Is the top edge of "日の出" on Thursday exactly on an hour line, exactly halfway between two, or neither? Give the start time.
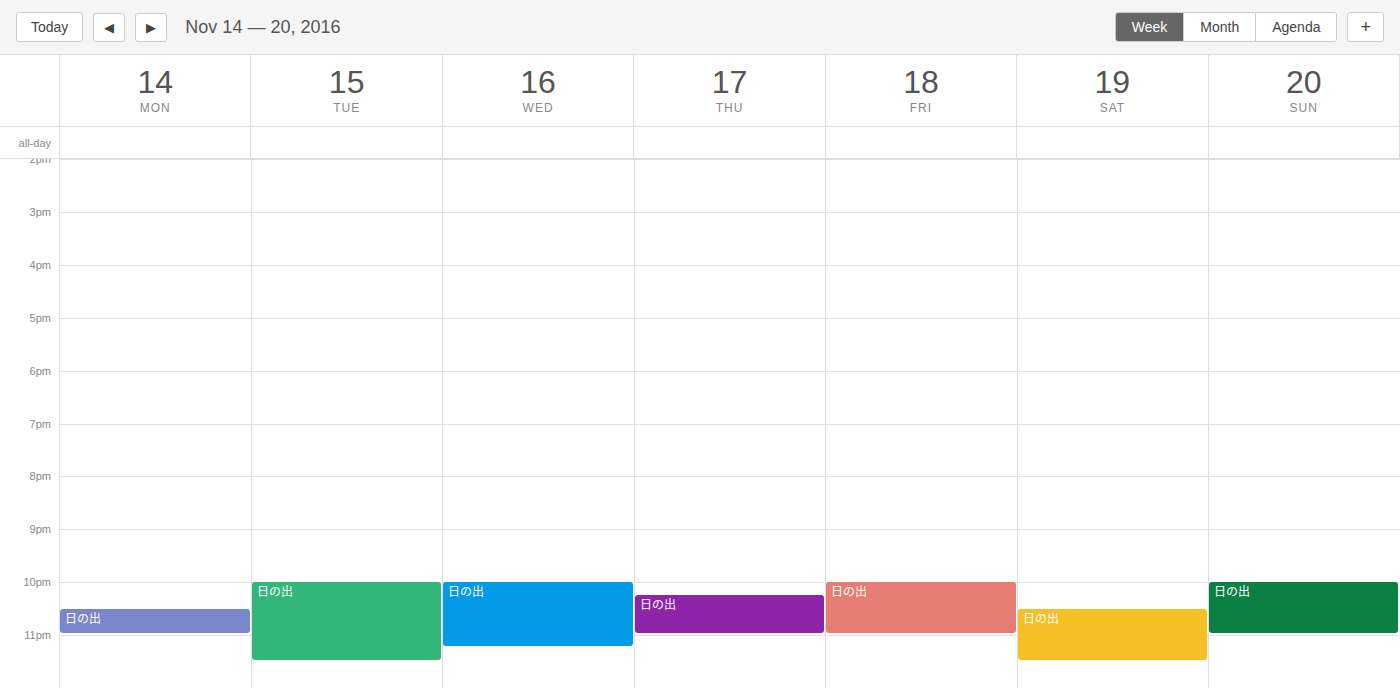
10:15 PM -- neither: a quarter of the way from the 10 PM line to the 11 PM line.